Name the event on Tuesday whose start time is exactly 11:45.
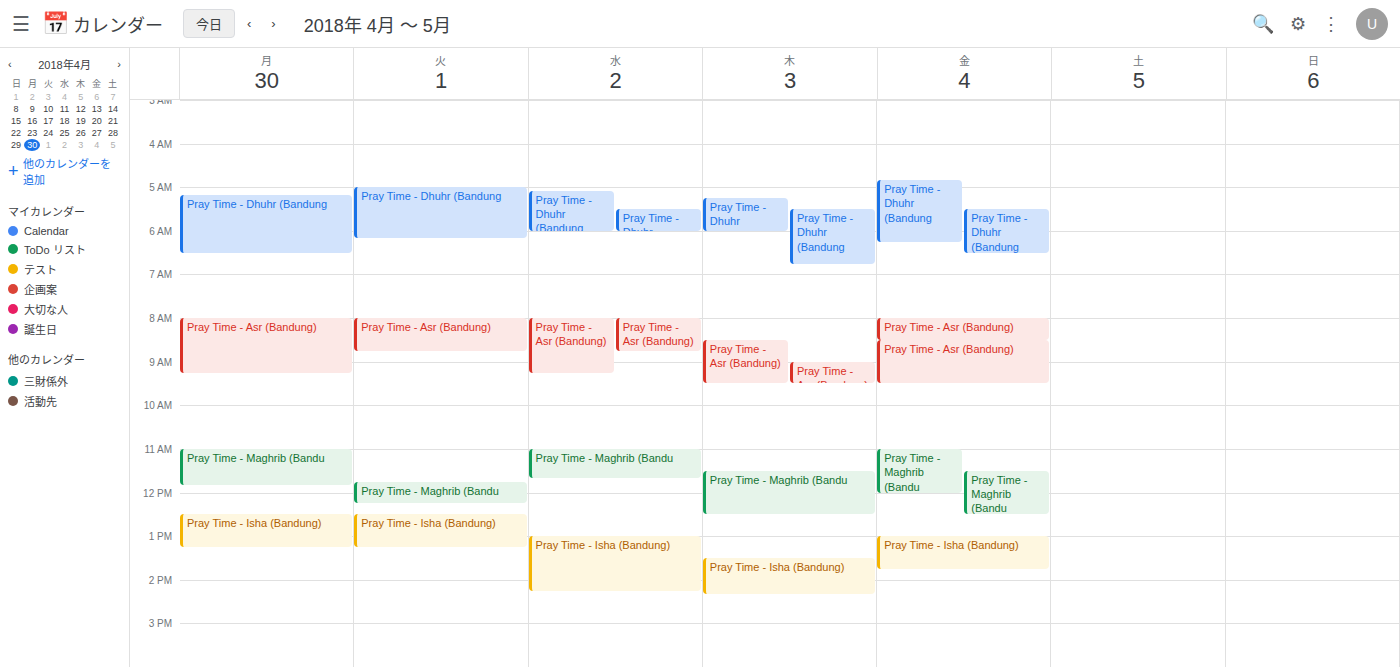
"Pray Time - Maghrib (Bandu"